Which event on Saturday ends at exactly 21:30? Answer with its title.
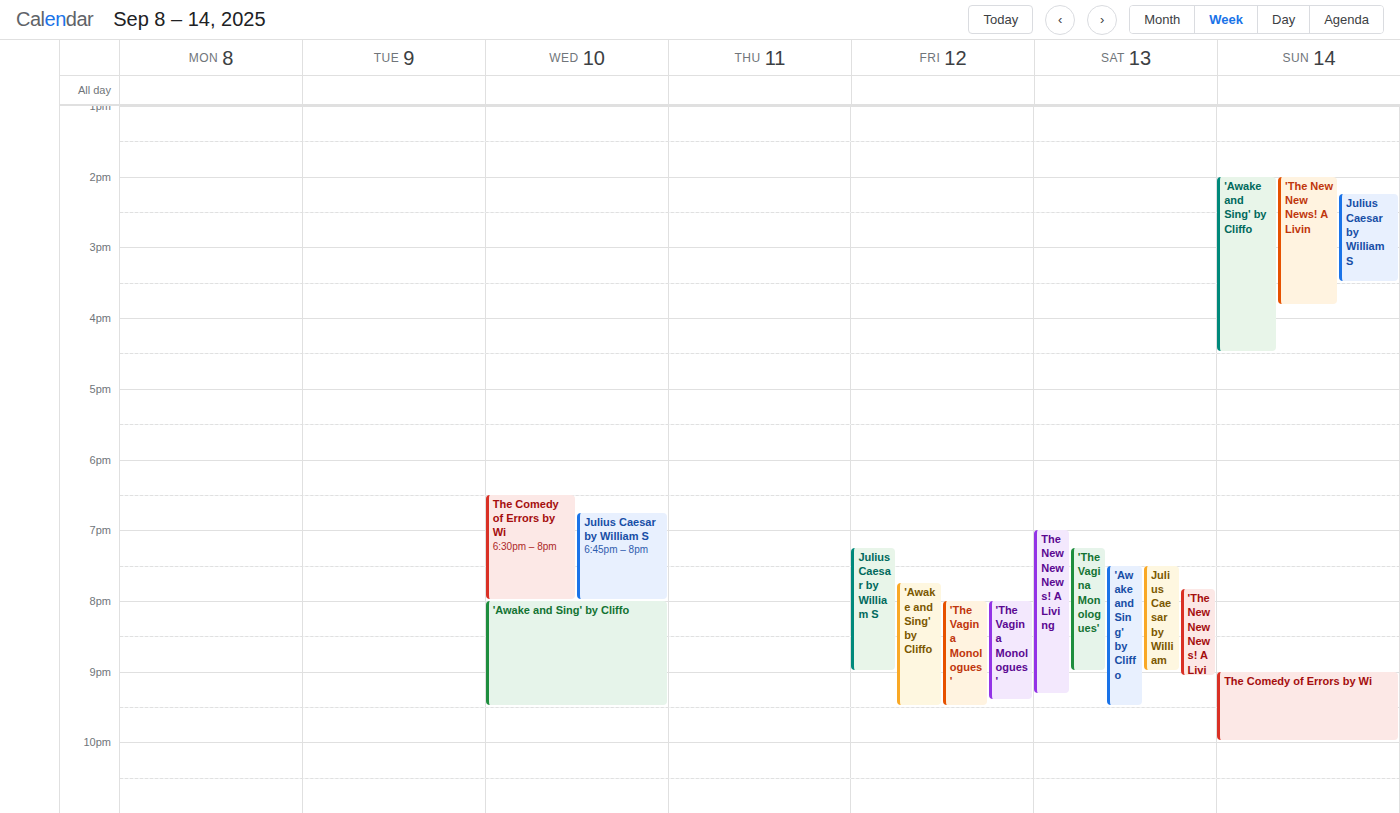
"'Awake and Sing' by Cliffo"